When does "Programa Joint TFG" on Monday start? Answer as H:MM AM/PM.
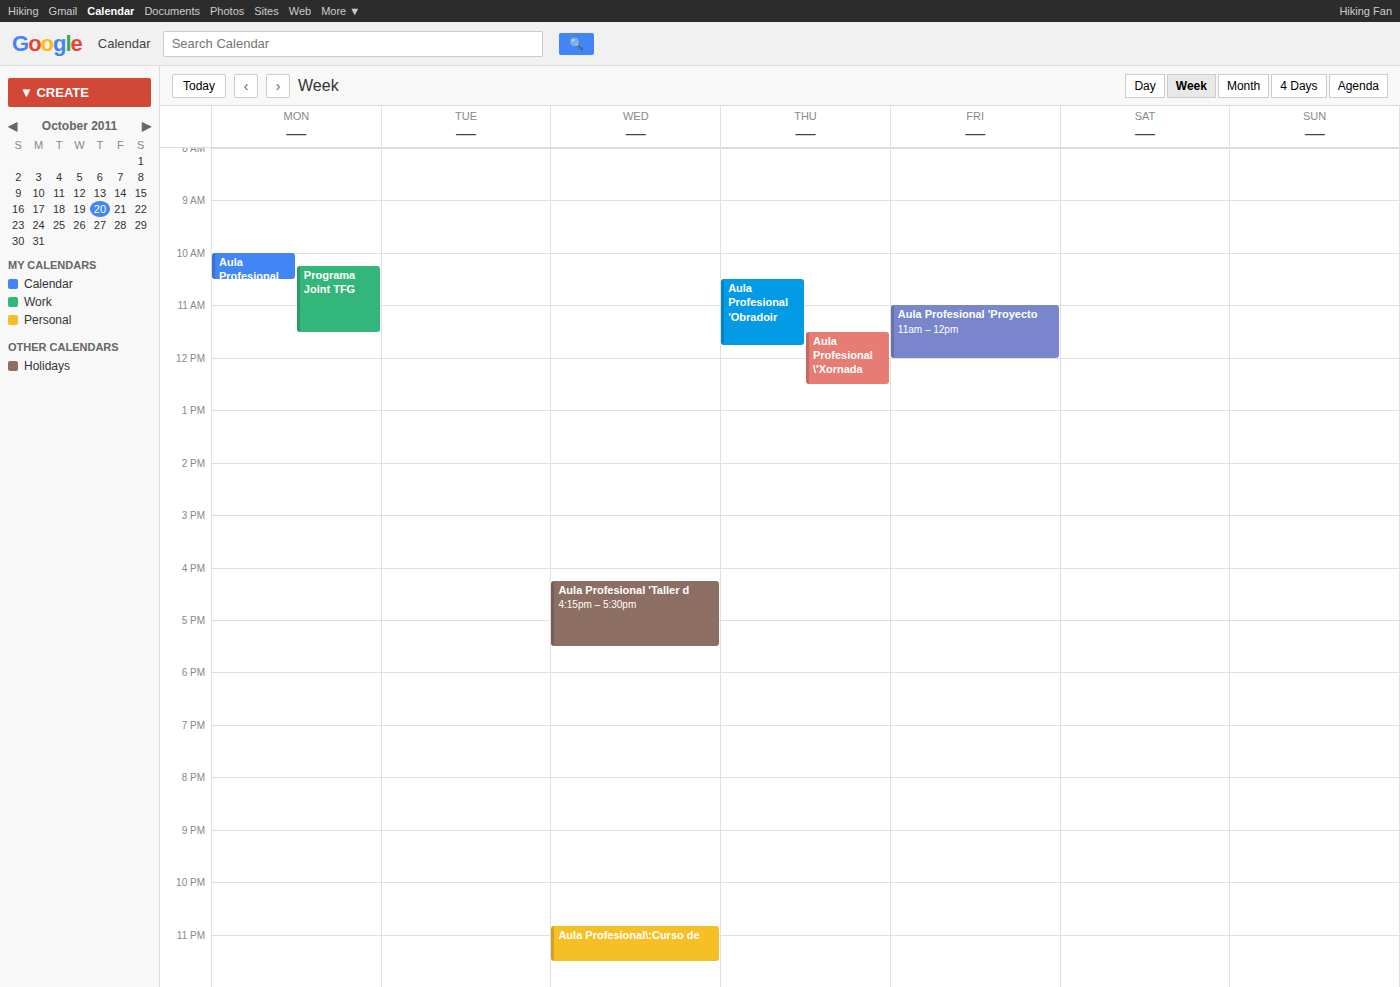
10:15 AM